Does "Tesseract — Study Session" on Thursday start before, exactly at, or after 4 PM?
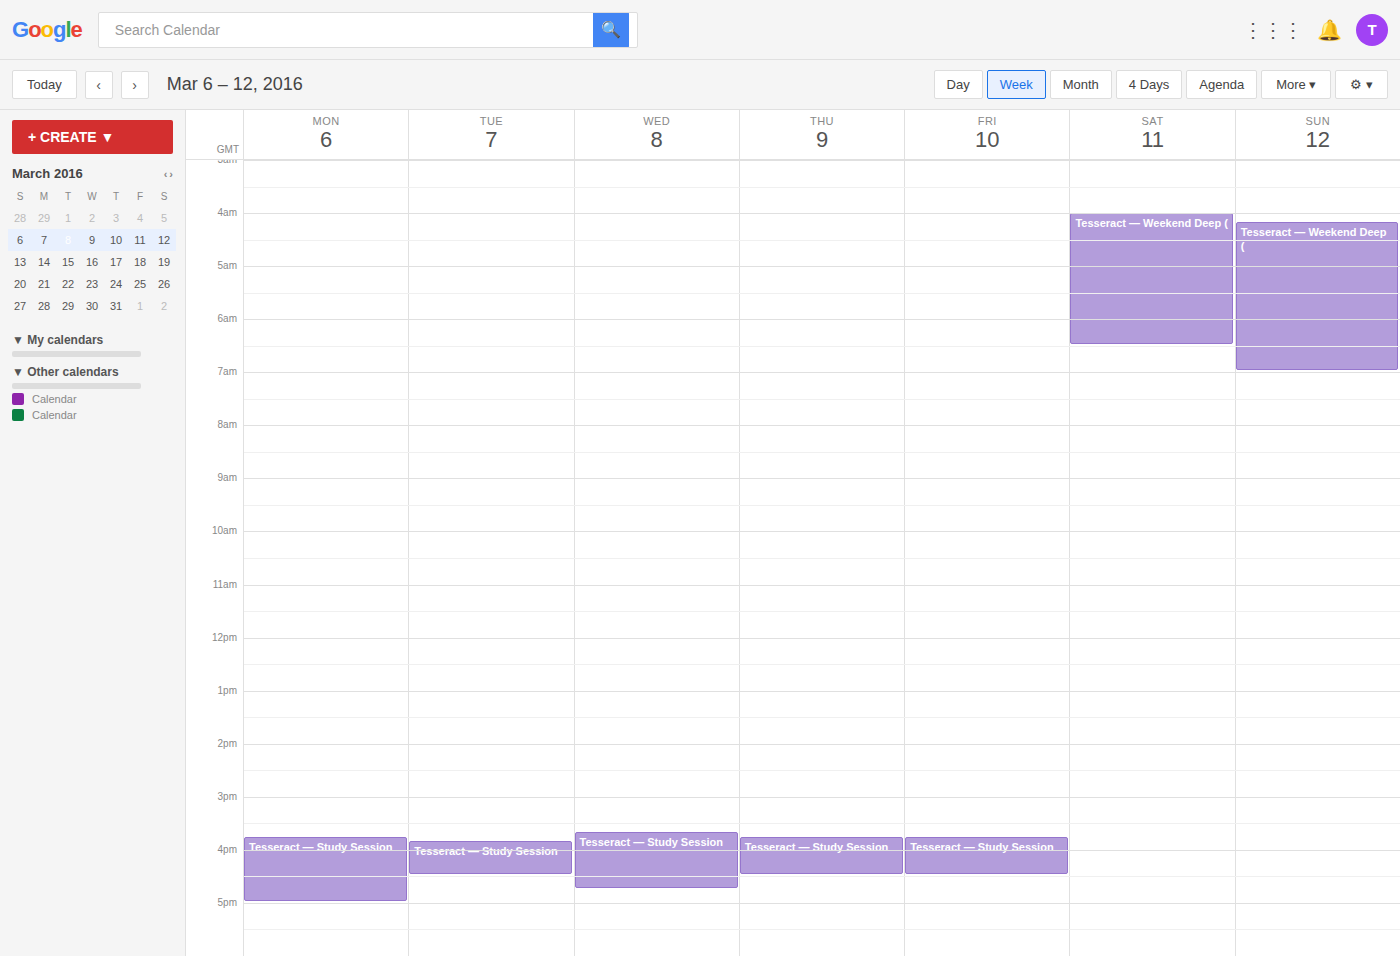
3:45 PM -- before 4 PM, 15 minutes above the 4 PM line.